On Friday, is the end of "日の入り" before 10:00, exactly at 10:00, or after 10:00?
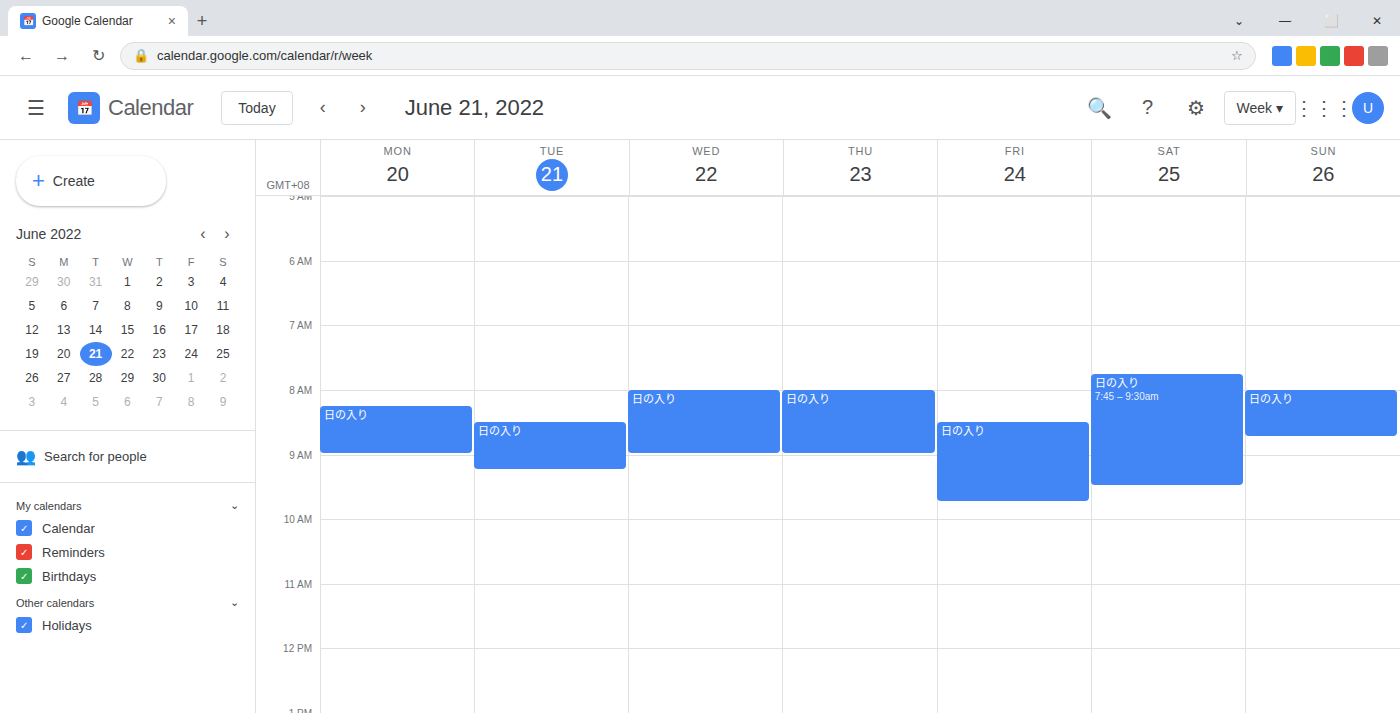
09:45 -- before 10:00, 15 minutes above the 10:00 line.